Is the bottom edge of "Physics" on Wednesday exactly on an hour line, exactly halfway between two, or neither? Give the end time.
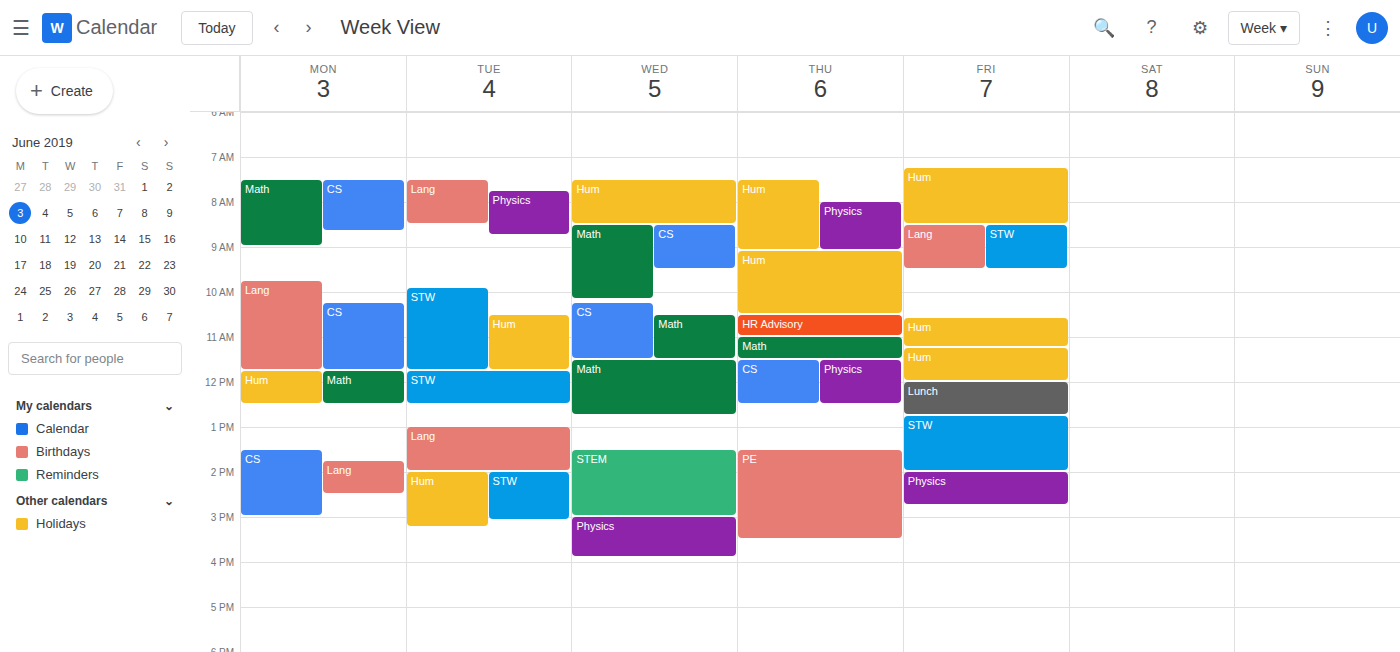
15:55 -- neither: 55 minutes below the 15:00 line and 5 minutes above the 16:00 line.